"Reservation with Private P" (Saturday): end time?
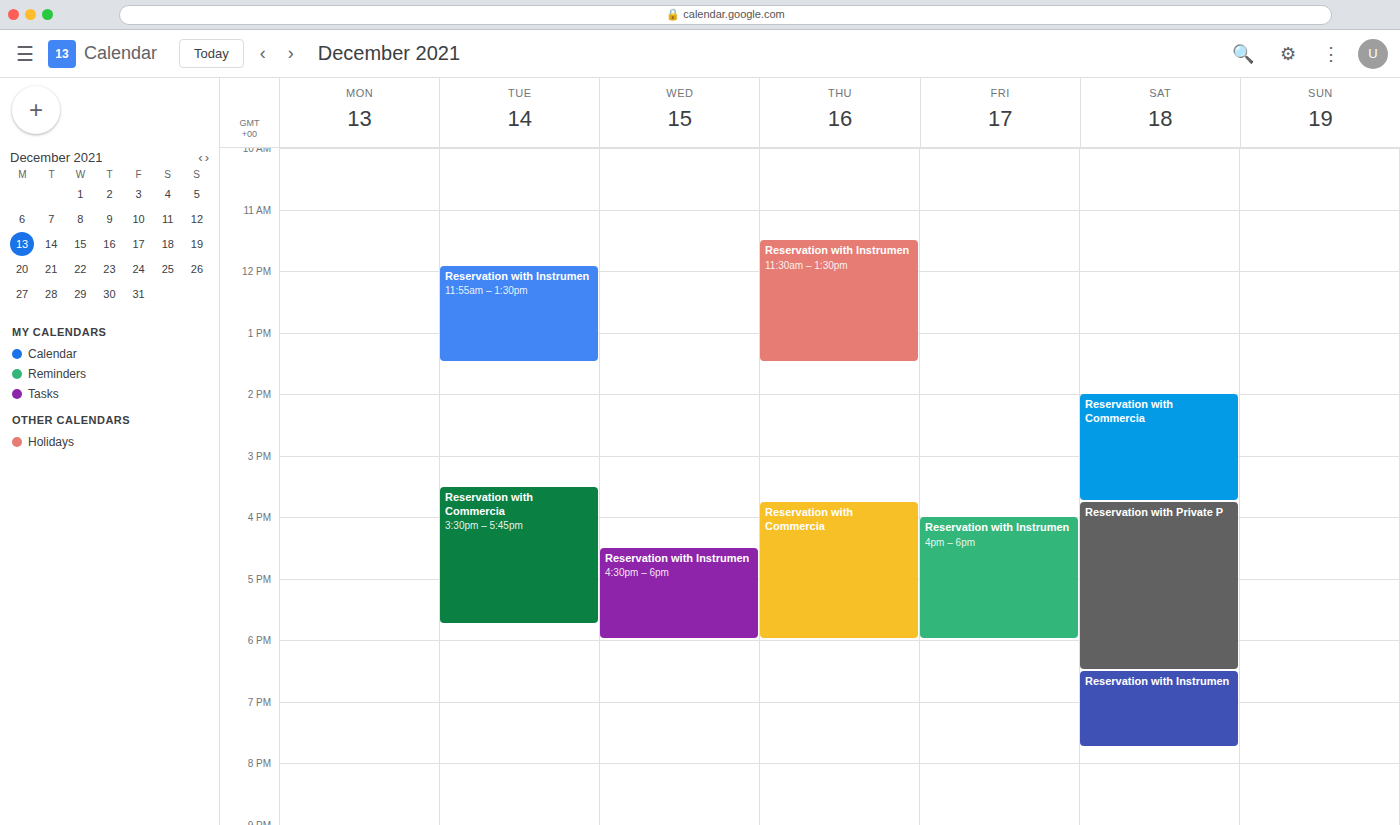
6:30 PM